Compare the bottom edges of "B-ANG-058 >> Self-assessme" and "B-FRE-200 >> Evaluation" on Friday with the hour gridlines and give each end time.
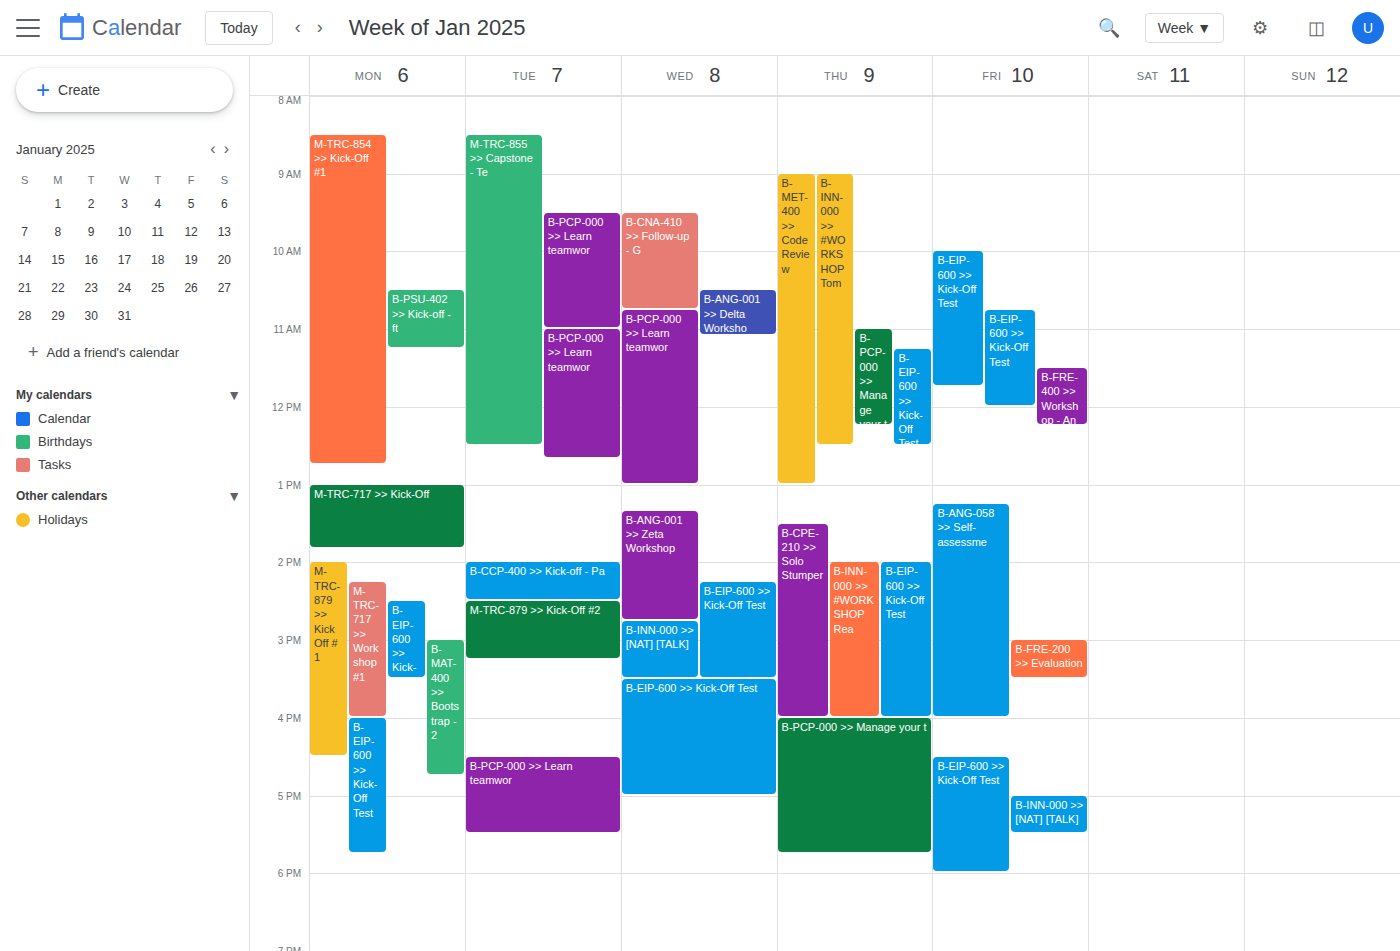
"B-ANG-058 >> Self-assessme": 4:00 PM, exactly on the 4 PM line. "B-FRE-200 >> Evaluation": 3:30 PM, halfway between the 3 PM and 4 PM lines.